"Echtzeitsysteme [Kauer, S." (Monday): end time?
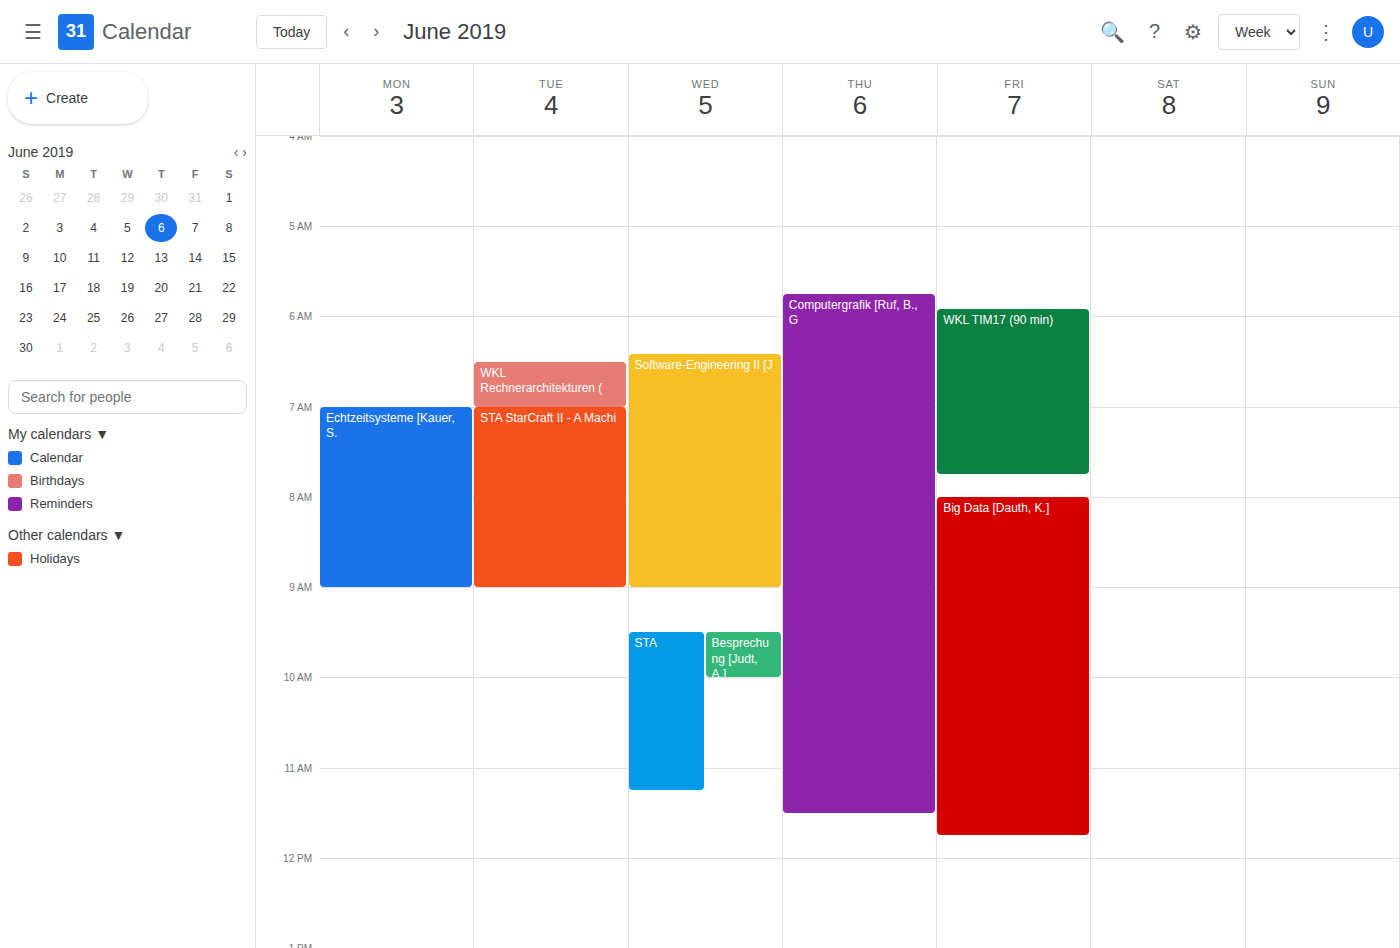
9:00 AM